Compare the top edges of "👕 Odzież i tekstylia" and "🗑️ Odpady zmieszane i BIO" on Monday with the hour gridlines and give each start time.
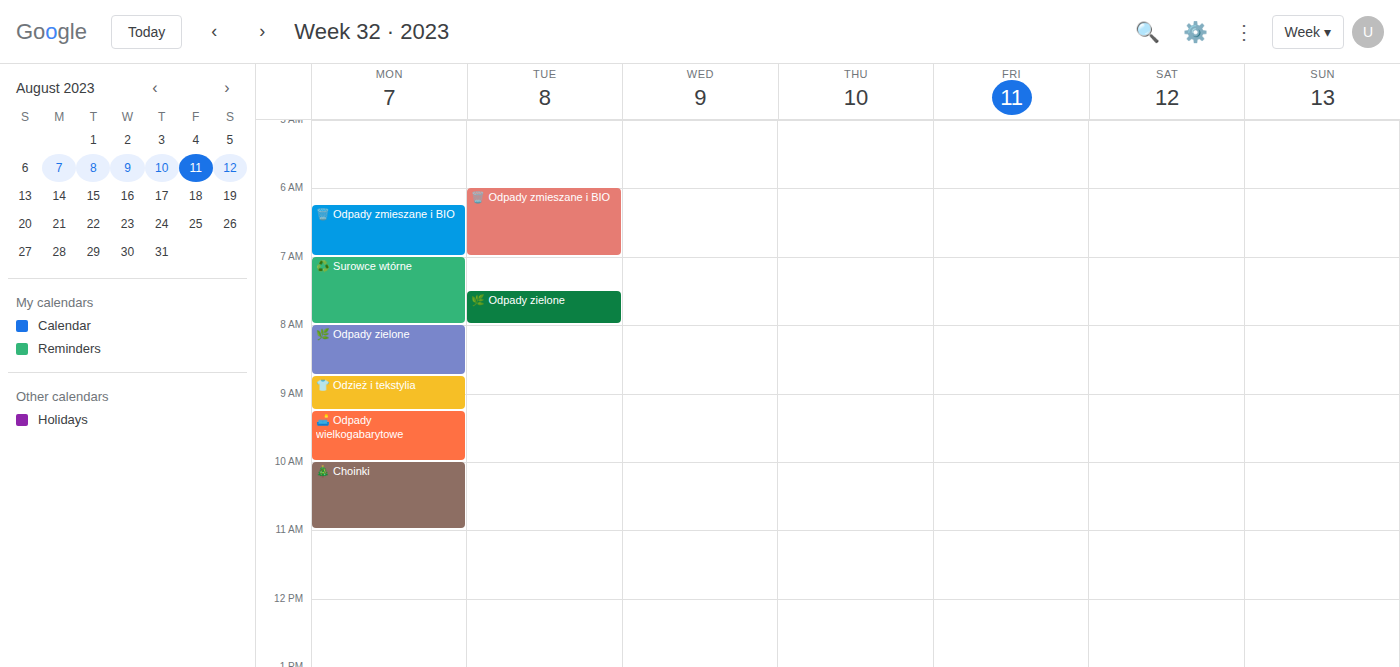
"👕 Odzież i tekstylia": 8:45 AM, neither: three quarters of the way from the 8 AM line to the 9 AM line. "🗑️ Odpady zmieszane i BIO": 6:15 AM, neither: a quarter of the way from the 6 AM line to the 7 AM line.